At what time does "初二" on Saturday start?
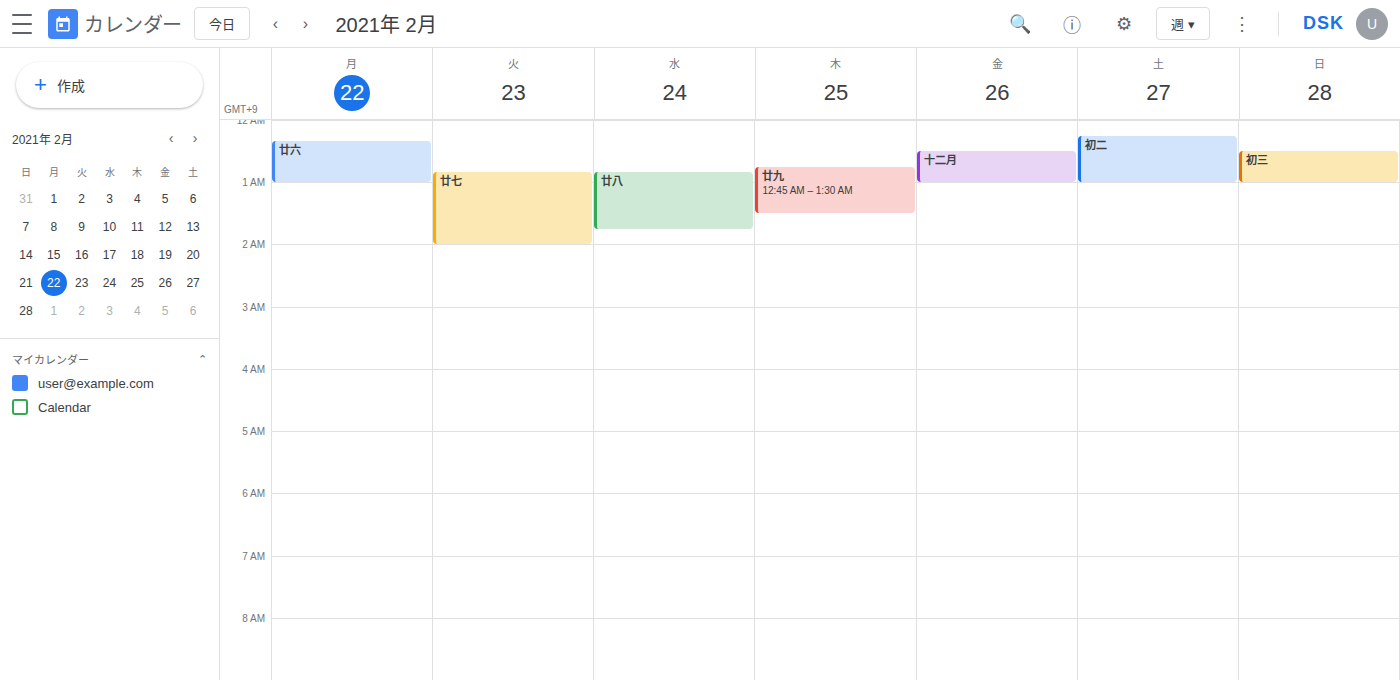
12:15 AM